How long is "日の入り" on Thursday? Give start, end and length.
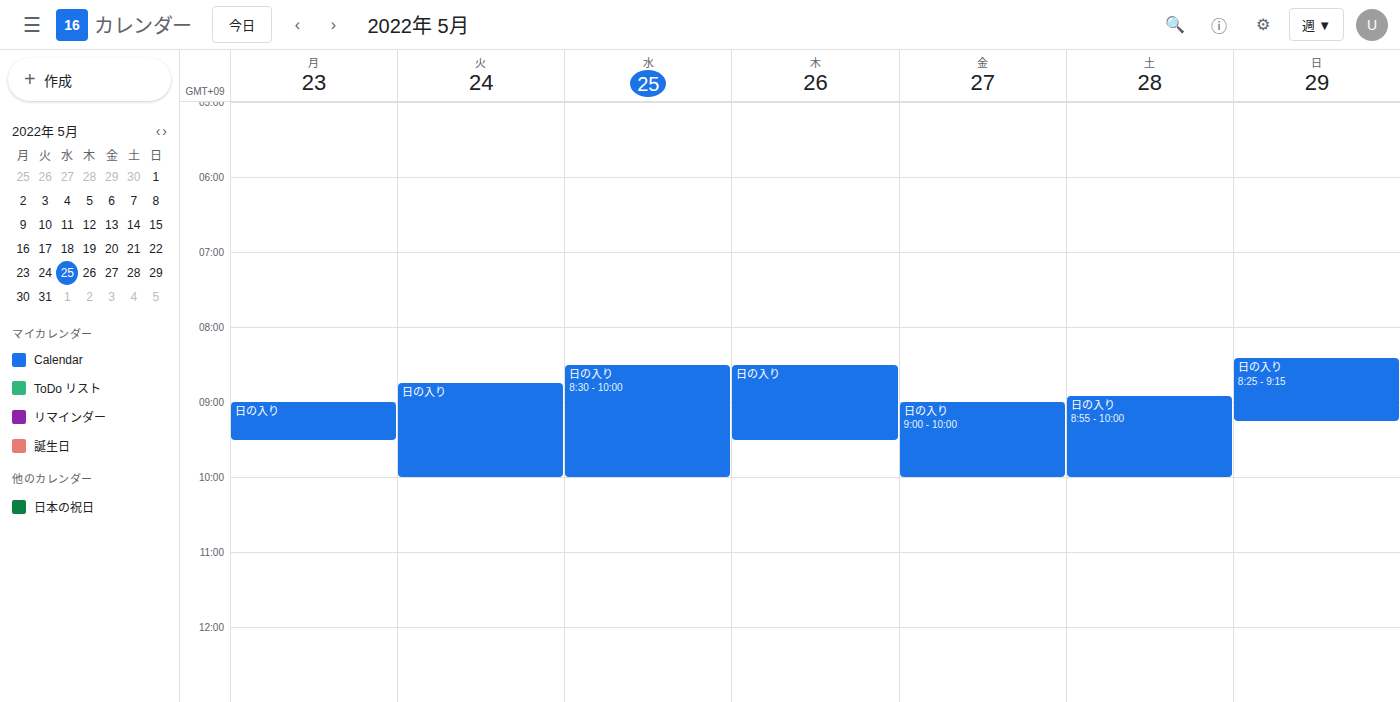
8:30 AM to 9:30 AM, 1 hour